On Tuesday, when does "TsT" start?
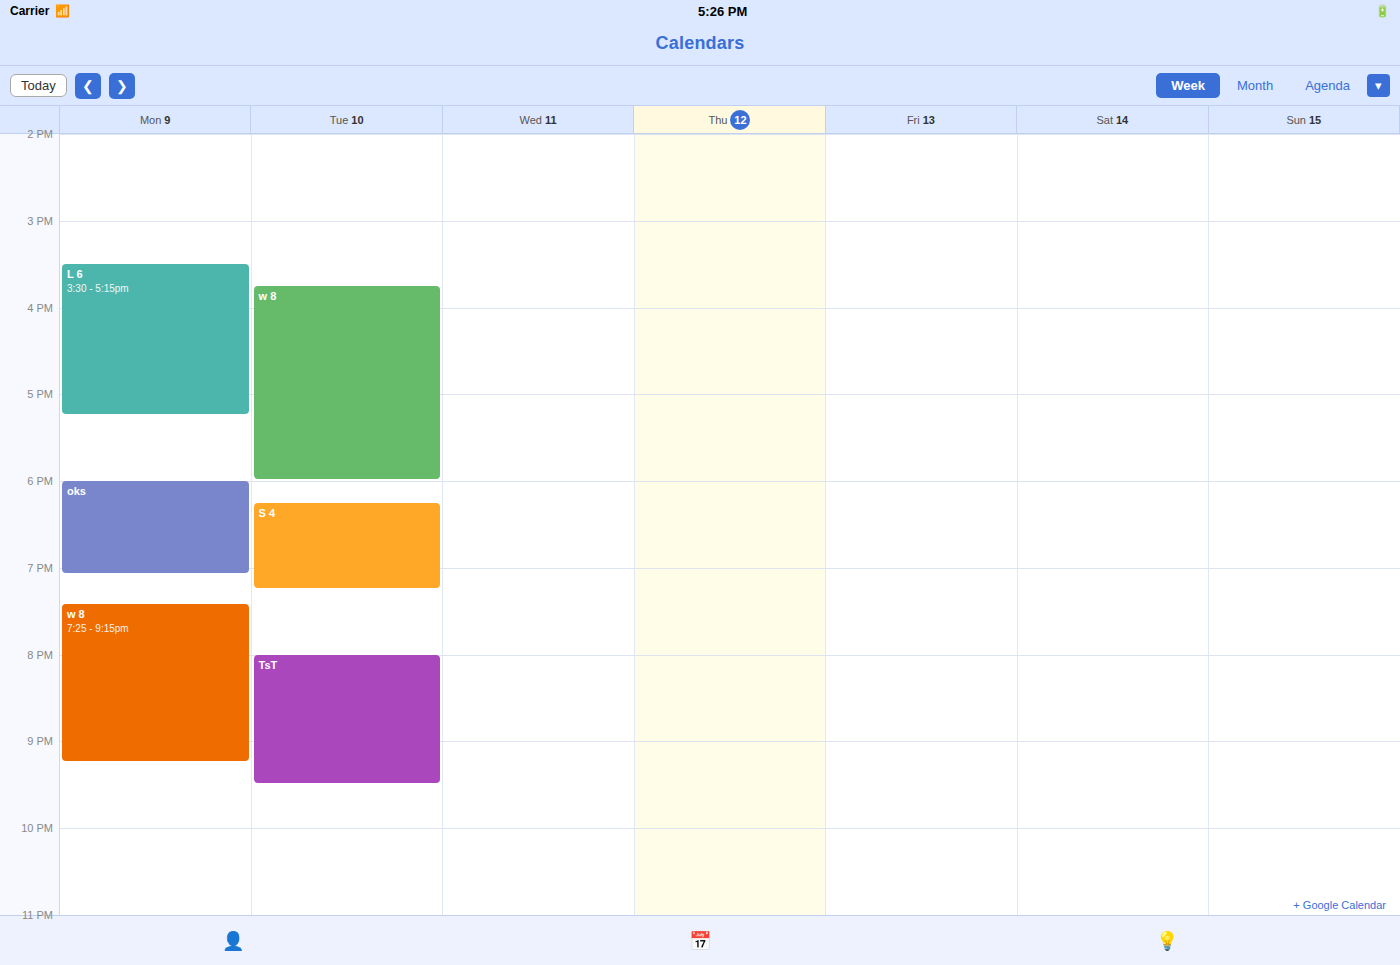
8:00 PM